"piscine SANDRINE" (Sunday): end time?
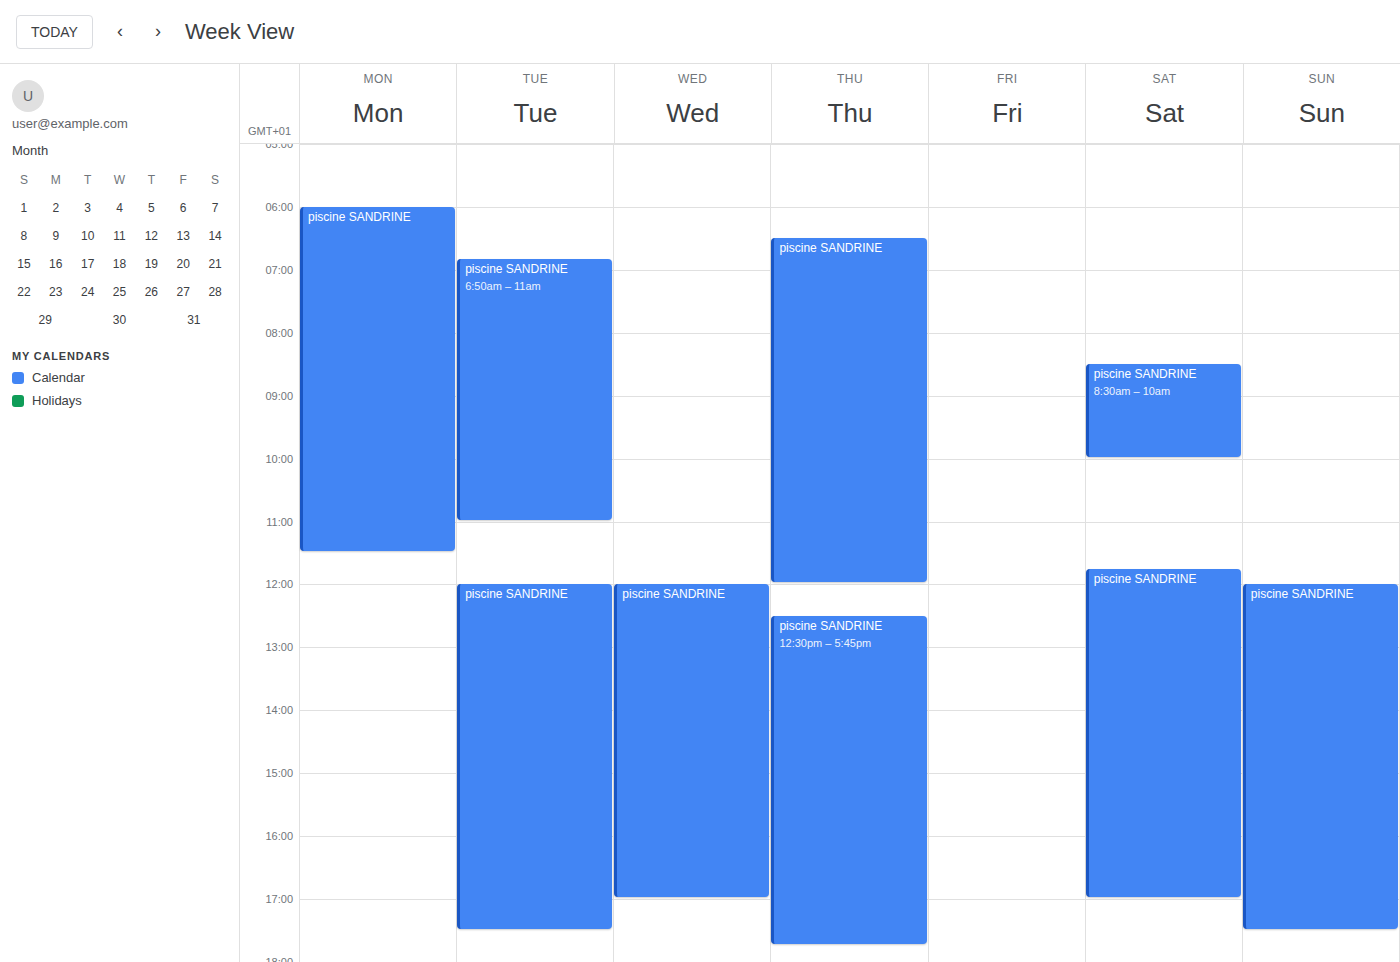
5:30 PM